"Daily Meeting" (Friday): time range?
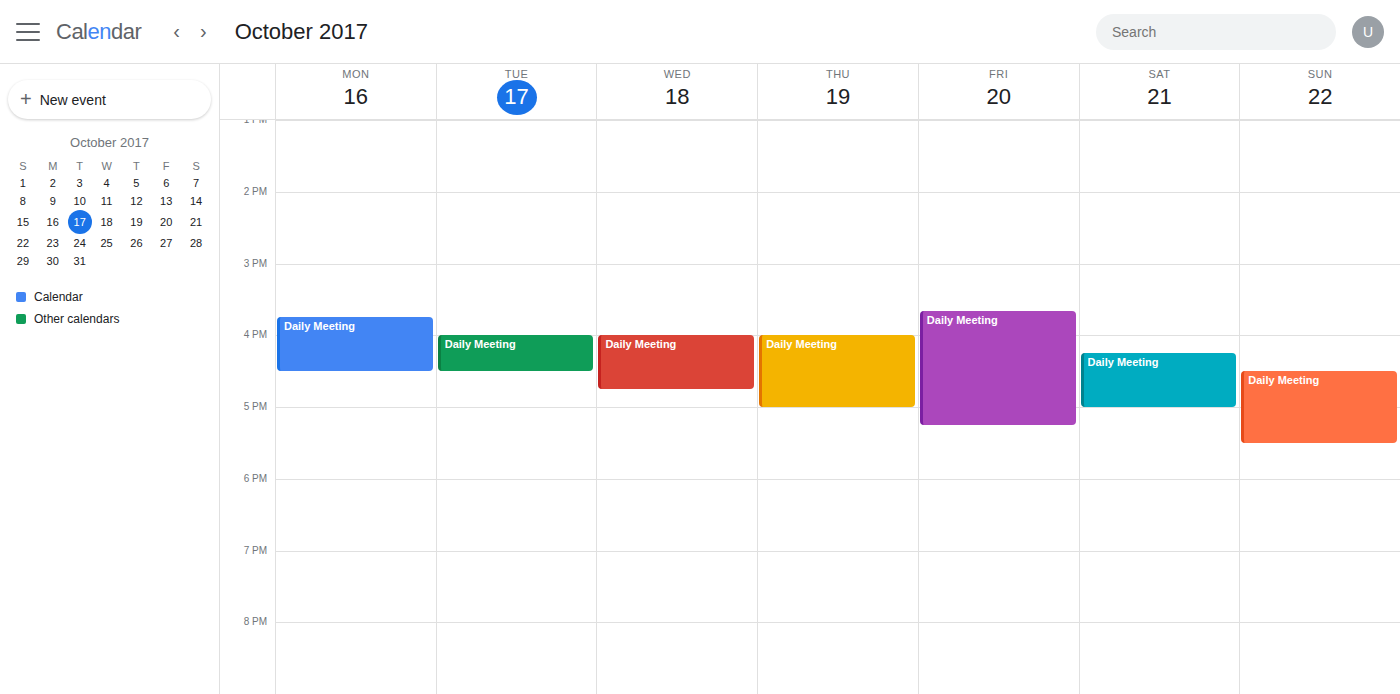
3:40 PM to 5:15 PM